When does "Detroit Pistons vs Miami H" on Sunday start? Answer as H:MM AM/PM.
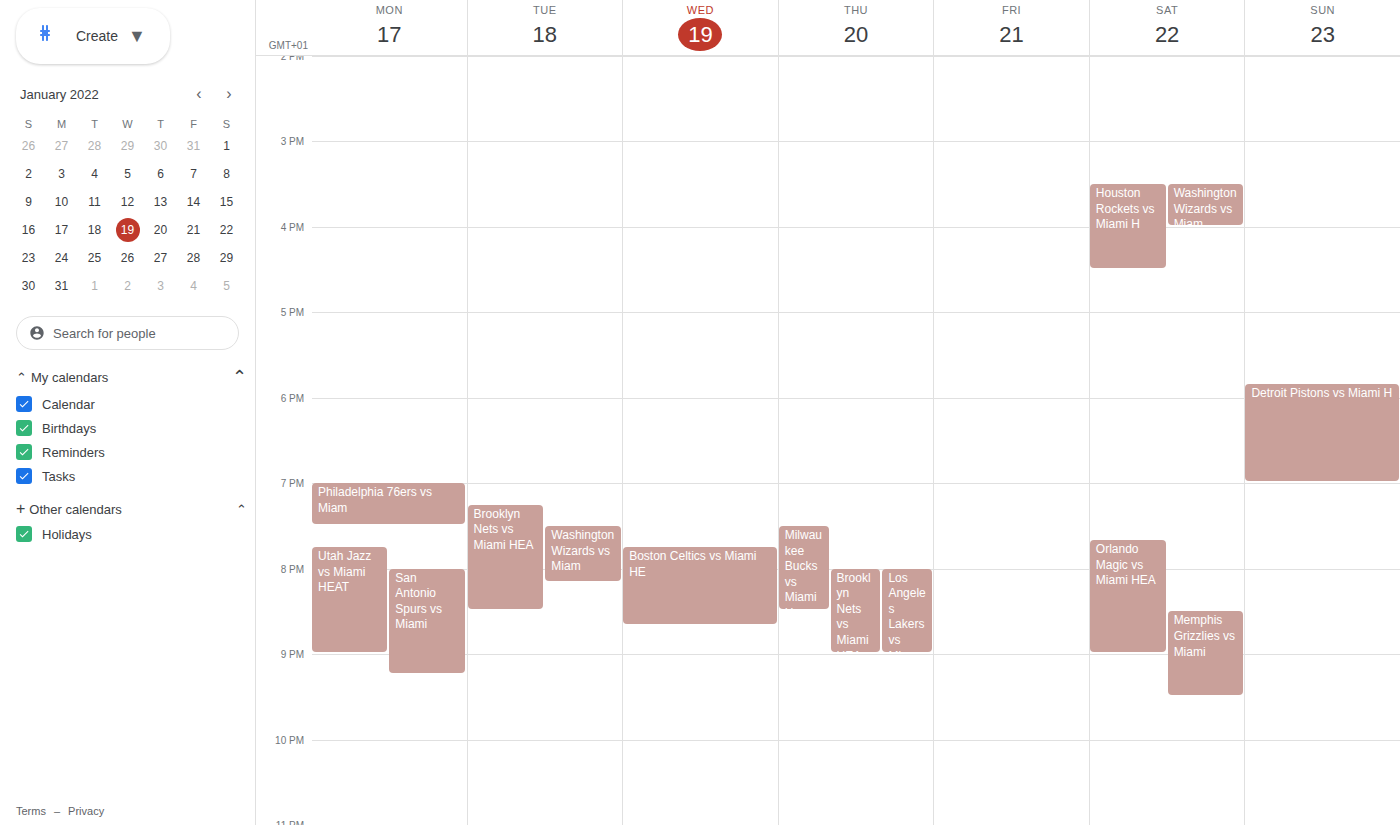
5:50 PM